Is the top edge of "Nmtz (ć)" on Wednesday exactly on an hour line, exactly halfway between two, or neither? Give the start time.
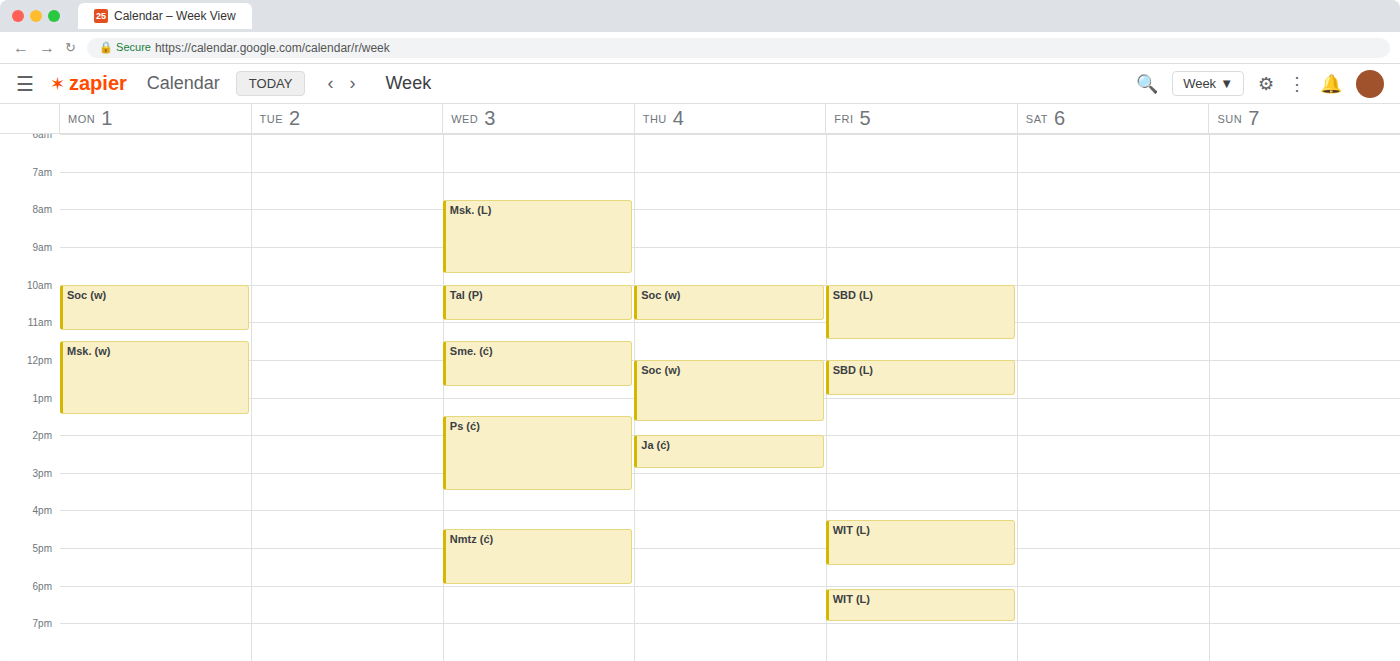
4:30 PM -- halfway between the 4 PM and 5 PM lines.